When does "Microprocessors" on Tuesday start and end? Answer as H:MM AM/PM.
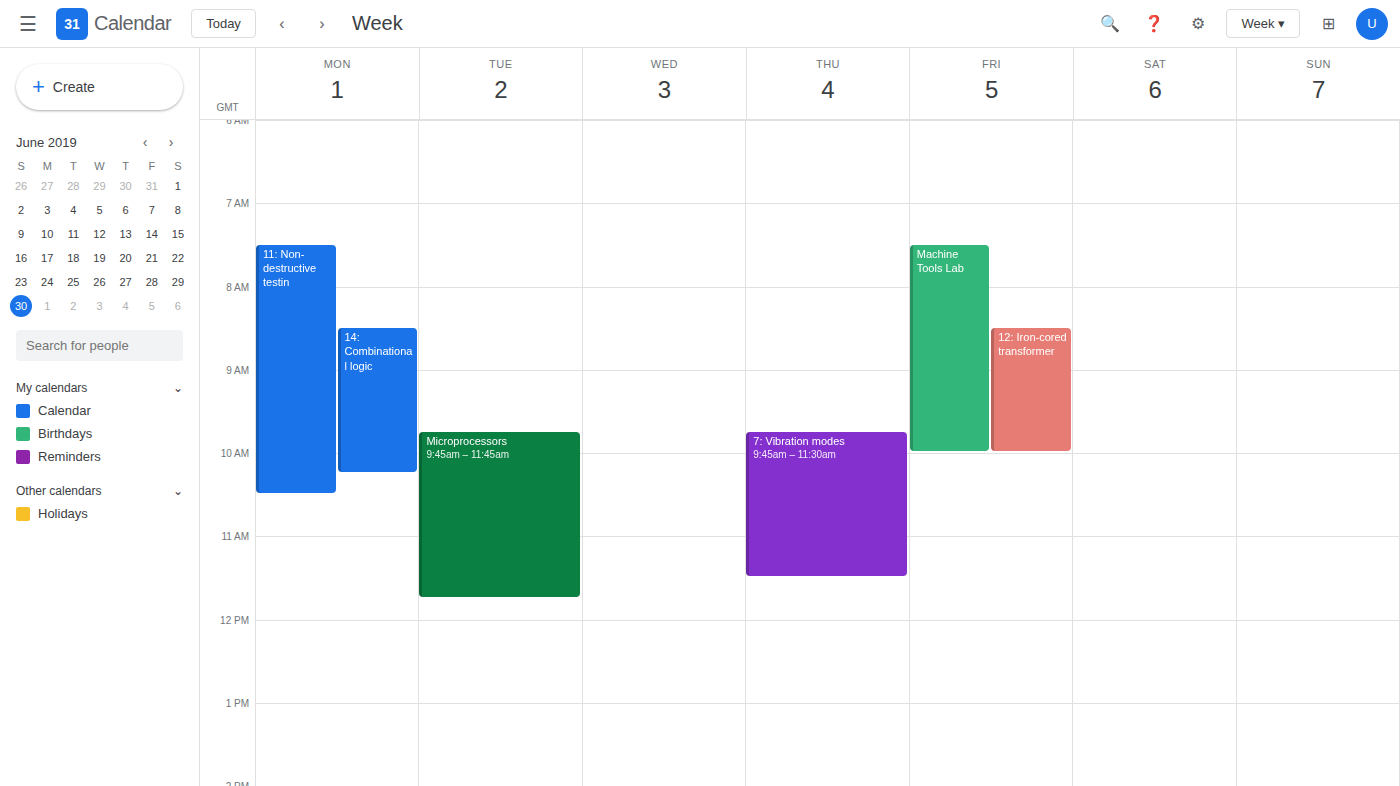
9:45 AM to 11:45 AM